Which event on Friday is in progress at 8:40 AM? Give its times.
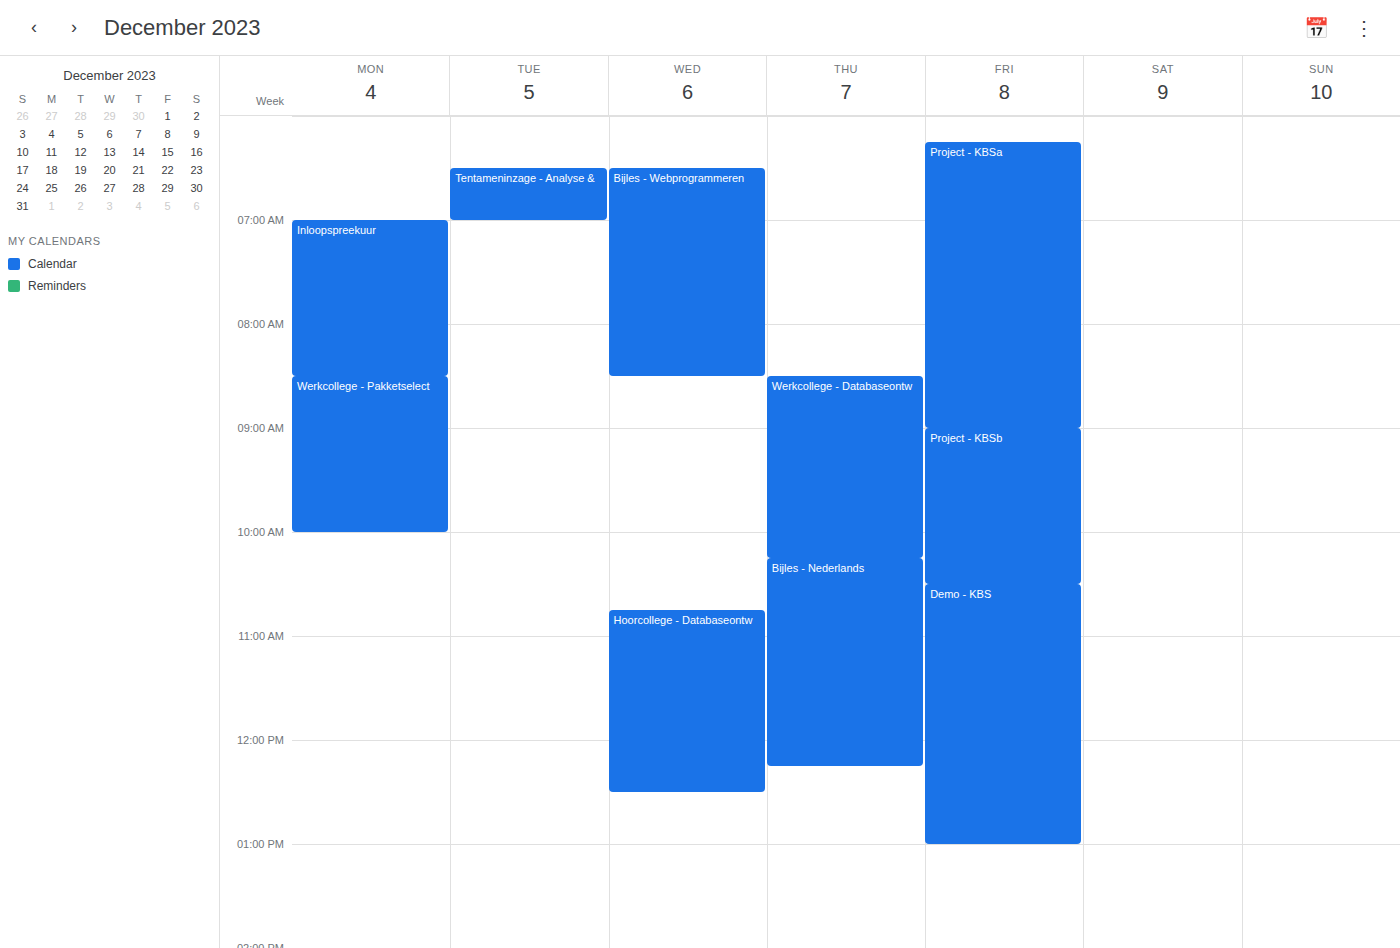
"Project - KBSa", 6:15 AM to 9:00 AM